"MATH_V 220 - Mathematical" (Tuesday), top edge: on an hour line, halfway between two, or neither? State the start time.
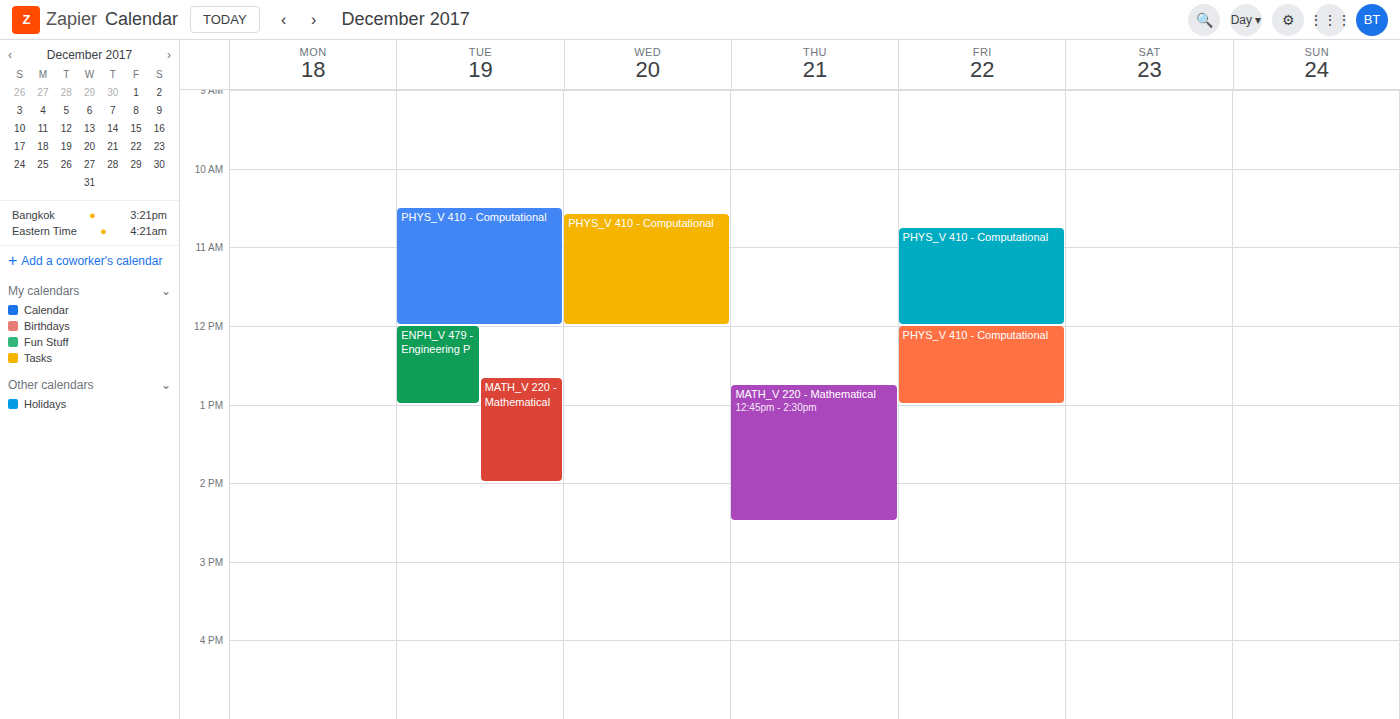
12:40 PM -- neither: 40 minutes below the 12 PM line and 20 minutes above the 1 PM line.